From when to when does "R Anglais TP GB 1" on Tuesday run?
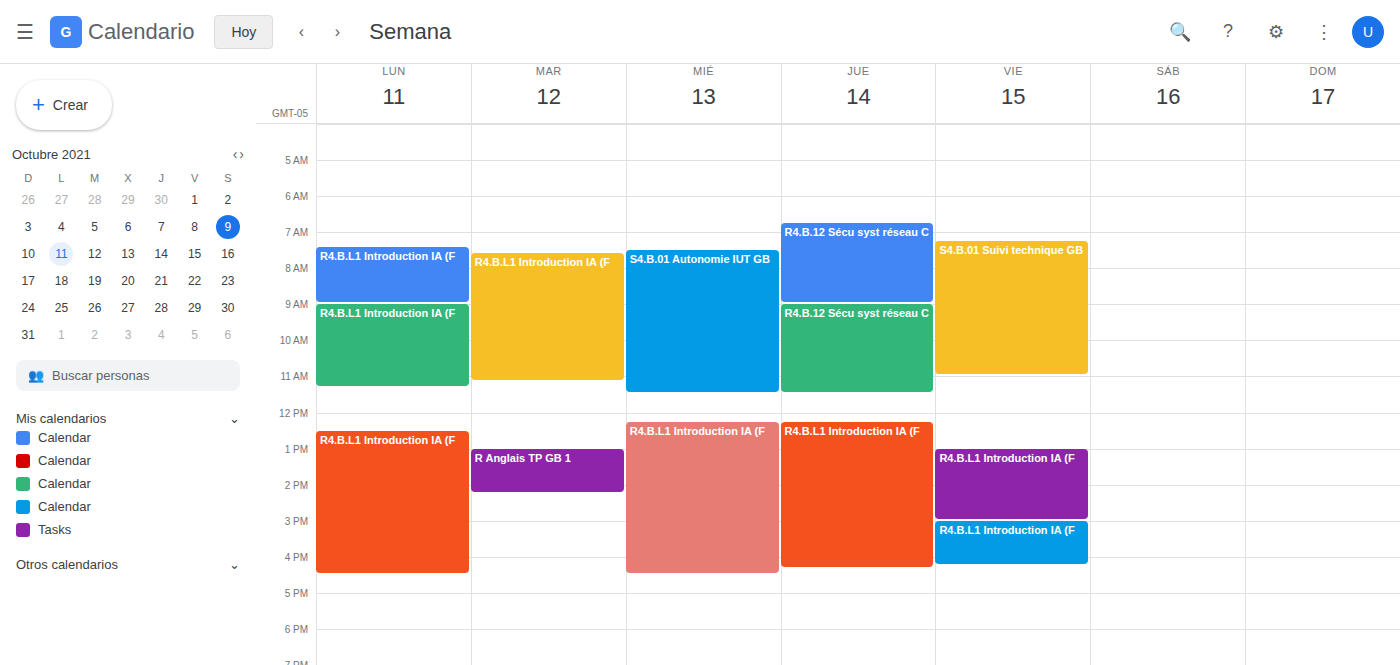
1:00 PM to 2:15 PM